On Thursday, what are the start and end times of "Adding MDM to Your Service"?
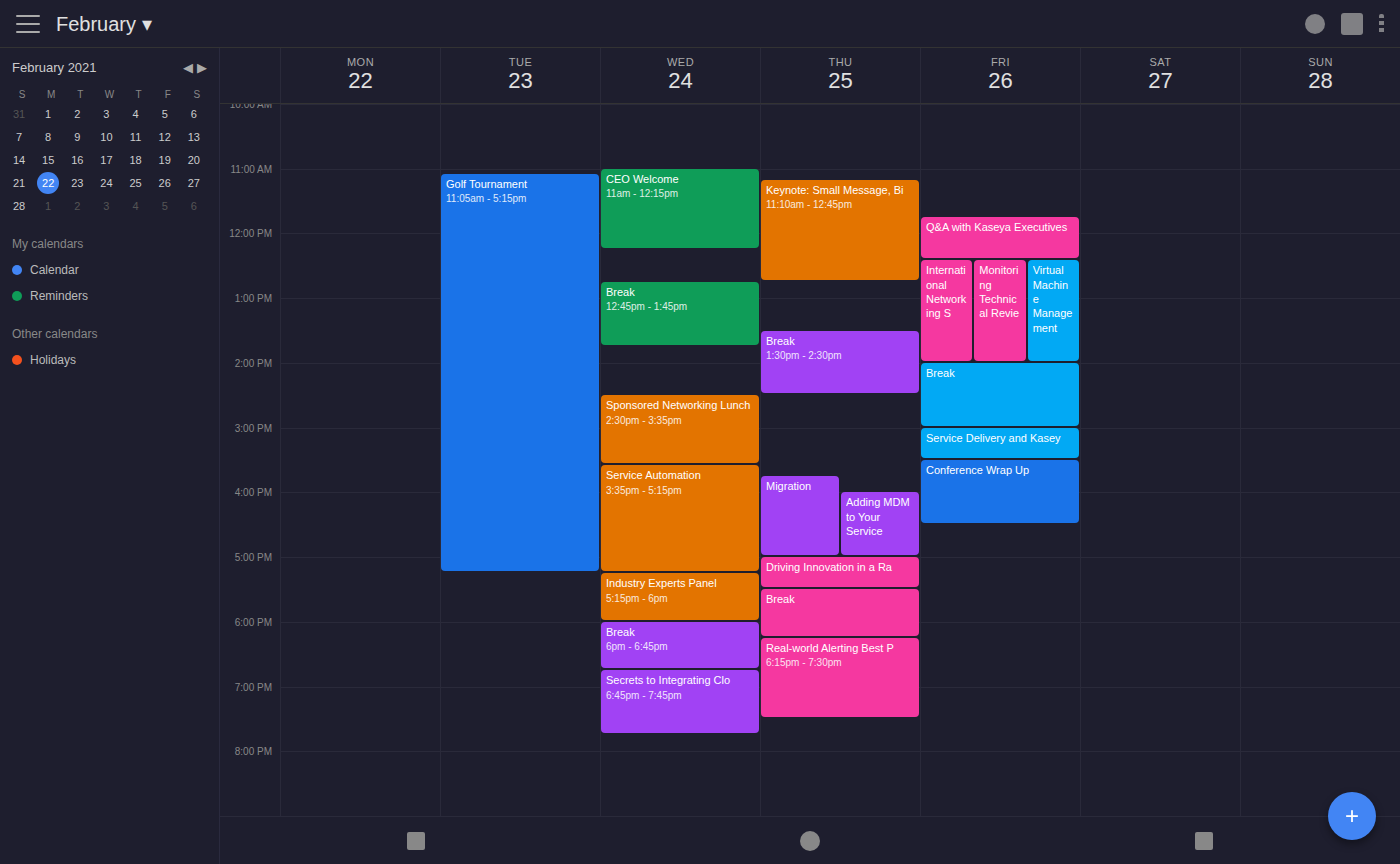
4:00 PM to 5:00 PM